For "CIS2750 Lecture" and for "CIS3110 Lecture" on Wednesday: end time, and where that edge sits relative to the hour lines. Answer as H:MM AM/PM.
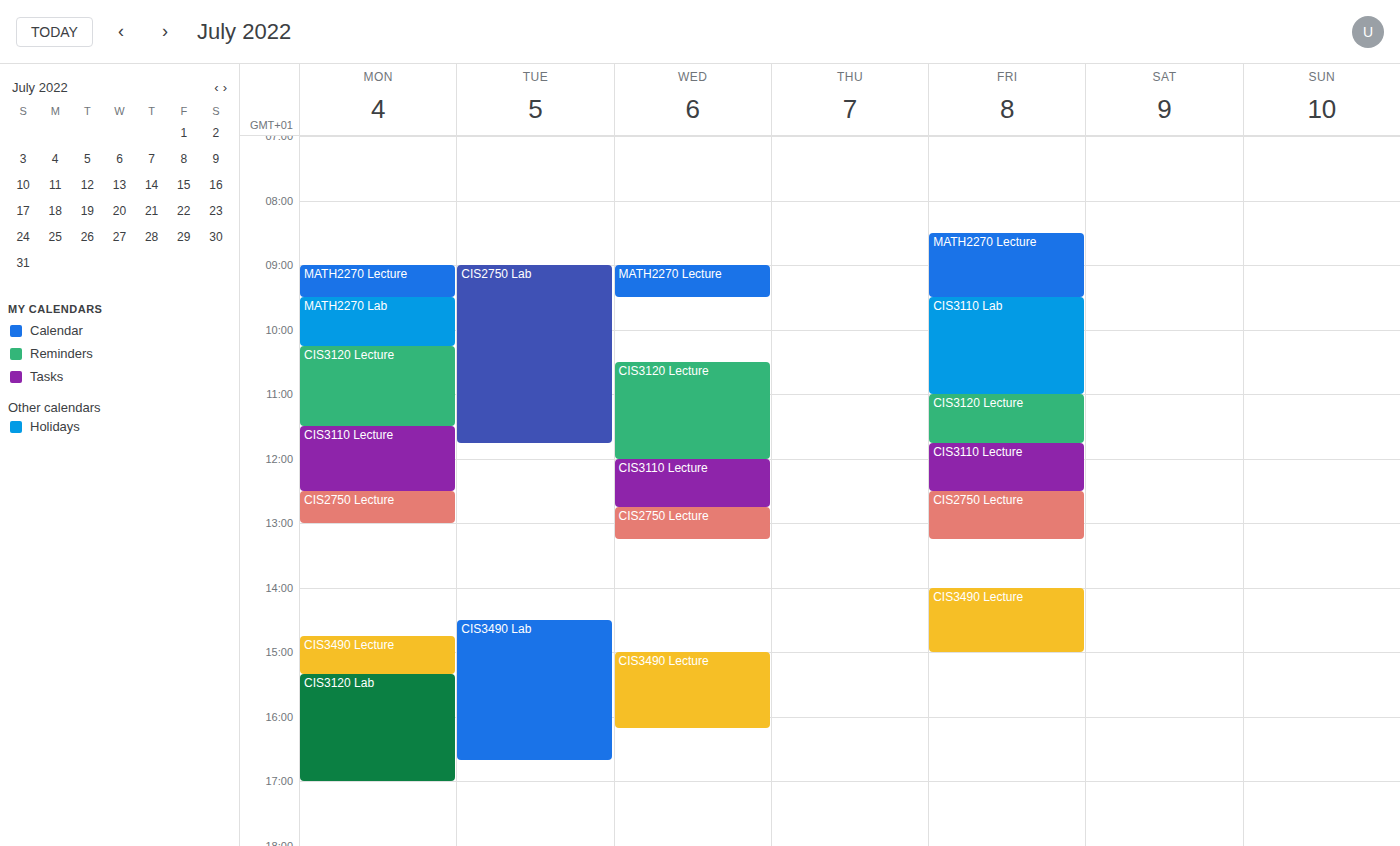
"CIS2750 Lecture": 1:15 PM, neither: a quarter of the way from the 1 PM line to the 2 PM line. "CIS3110 Lecture": 12:45 PM, neither: three quarters of the way from the 12 PM line to the 1 PM line.